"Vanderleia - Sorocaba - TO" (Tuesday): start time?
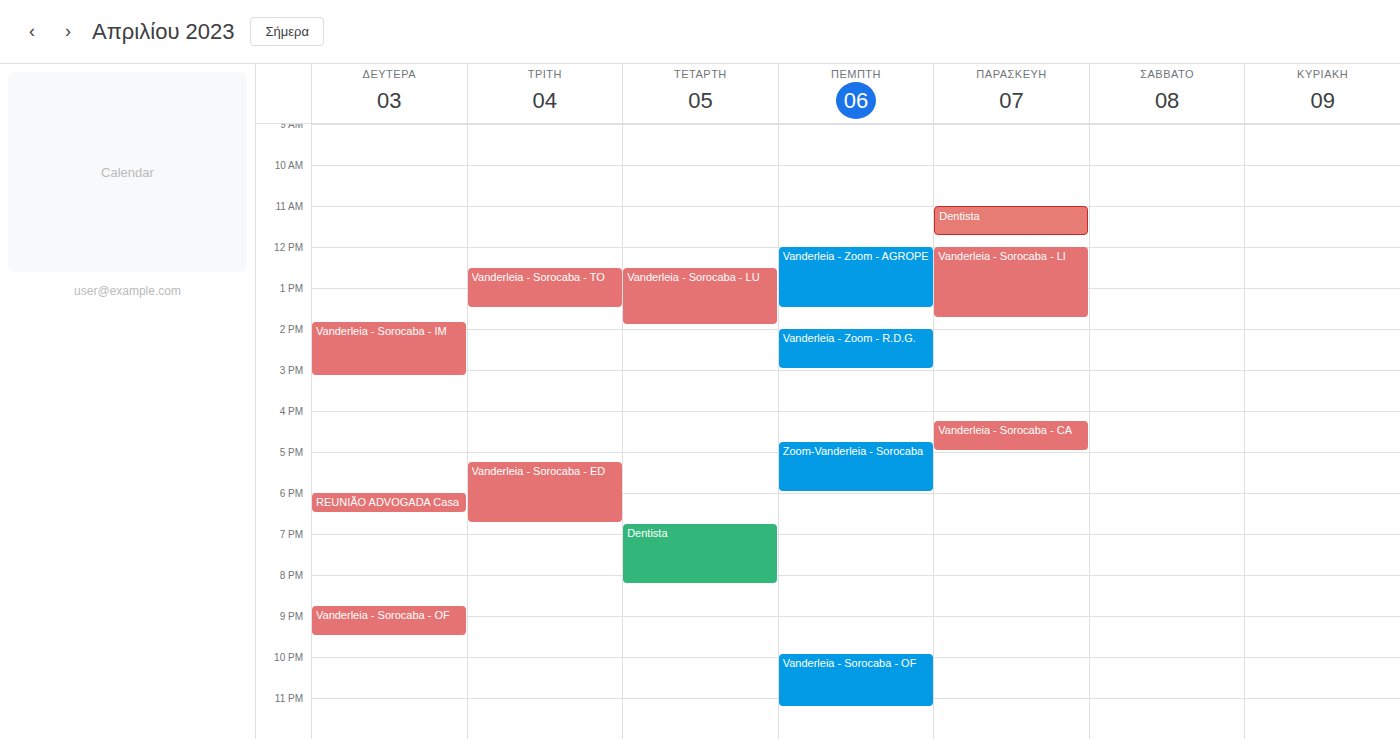
12:30